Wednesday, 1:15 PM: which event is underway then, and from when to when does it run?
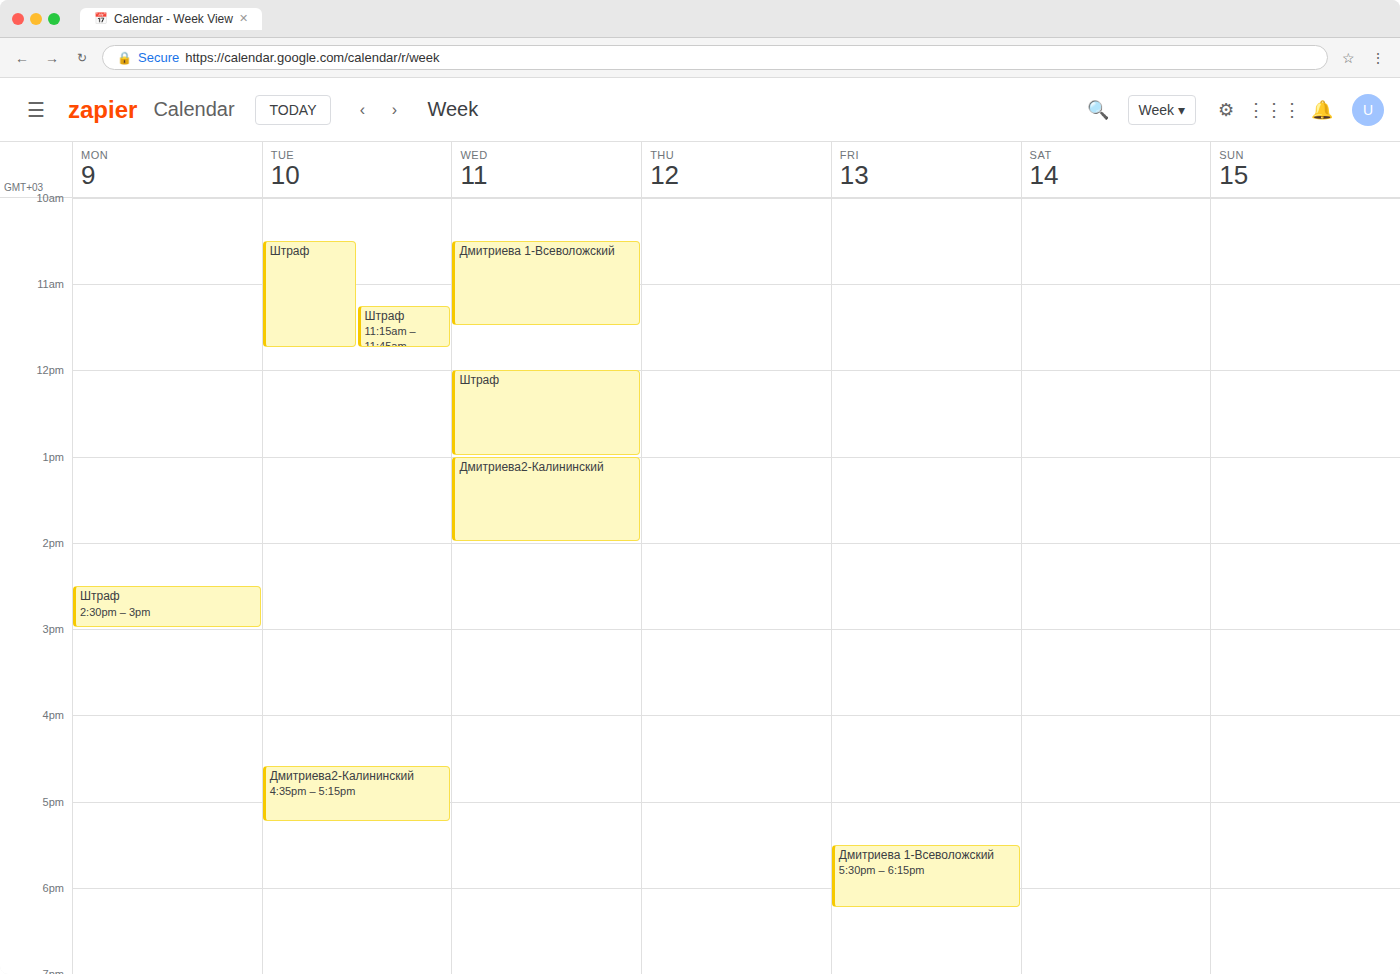
"Дмитриева2-Калининский", 1:00 PM to 2:00 PM